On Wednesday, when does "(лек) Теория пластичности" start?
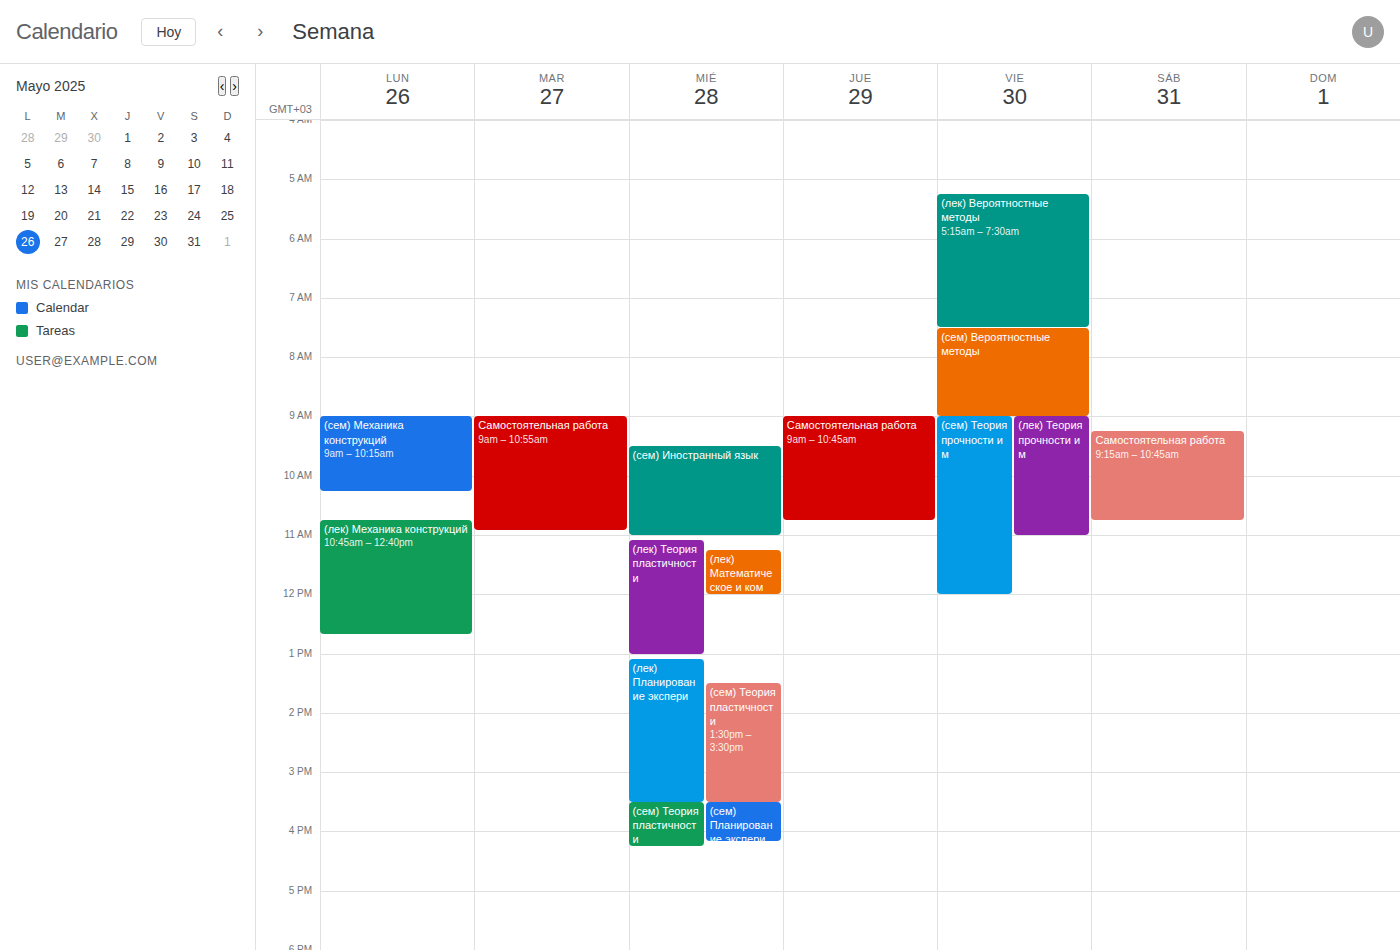
11:05 AM